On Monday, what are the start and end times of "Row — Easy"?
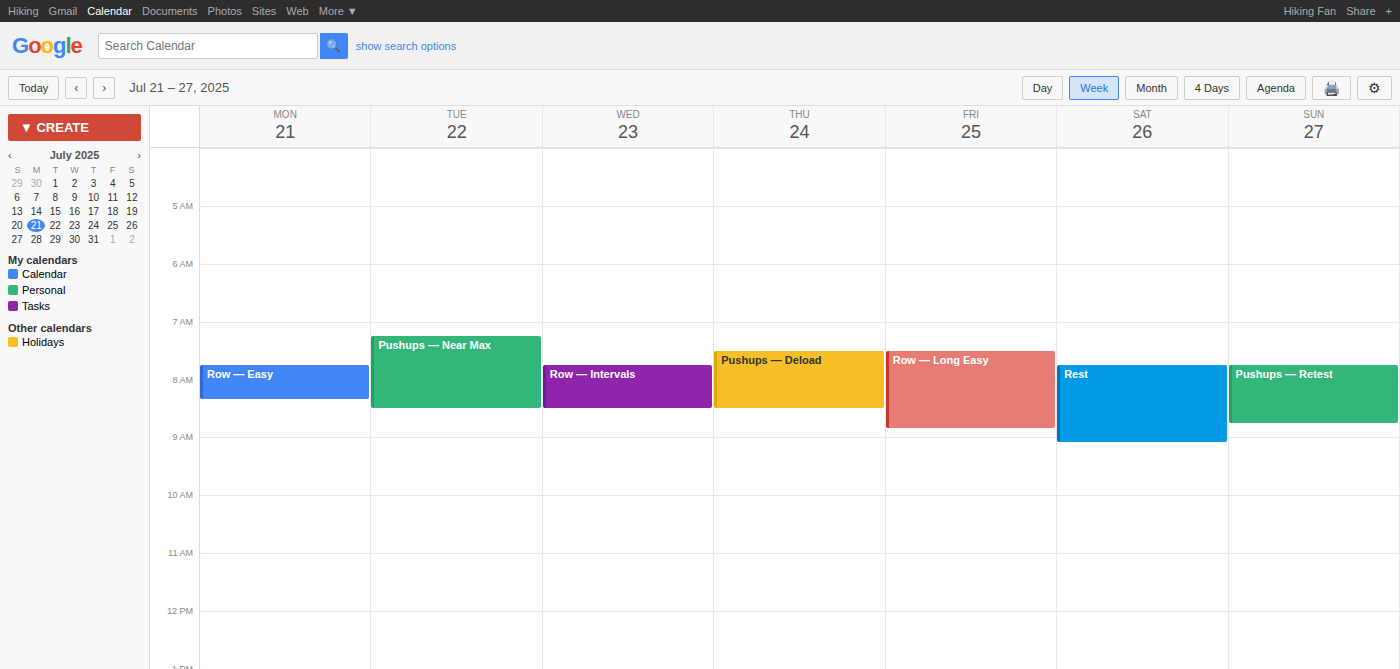
07:45 to 08:20